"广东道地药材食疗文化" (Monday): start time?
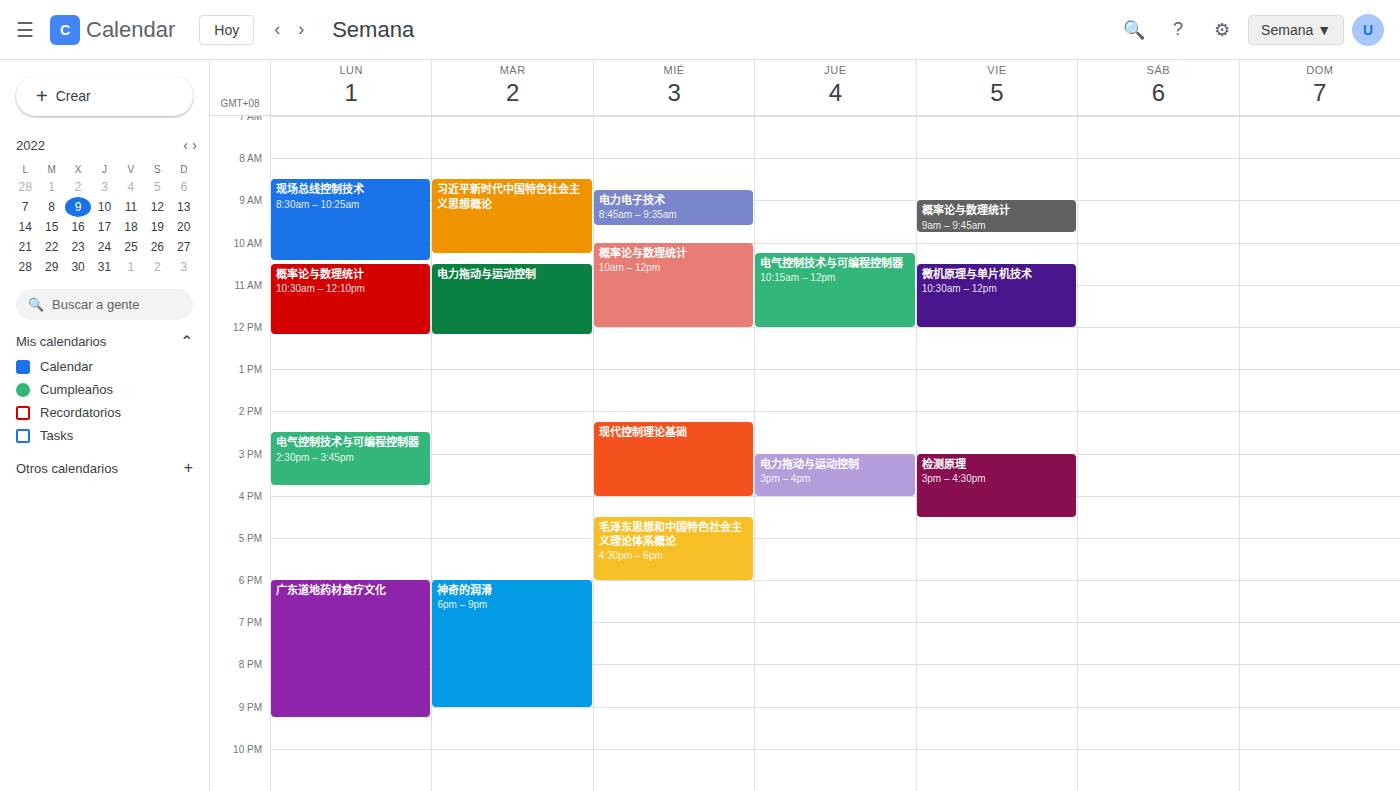
6:00 PM